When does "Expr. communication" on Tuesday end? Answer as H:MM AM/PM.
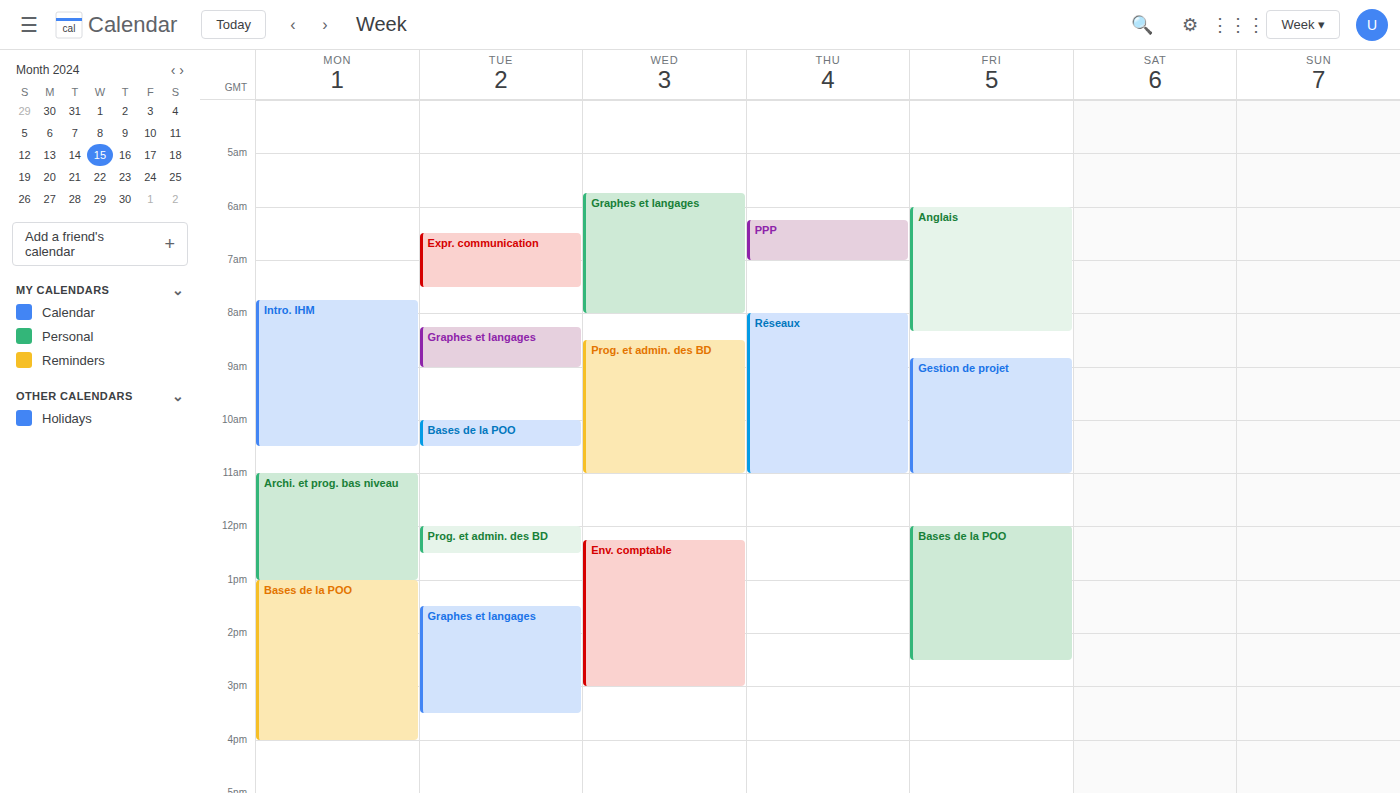
7:30 AM